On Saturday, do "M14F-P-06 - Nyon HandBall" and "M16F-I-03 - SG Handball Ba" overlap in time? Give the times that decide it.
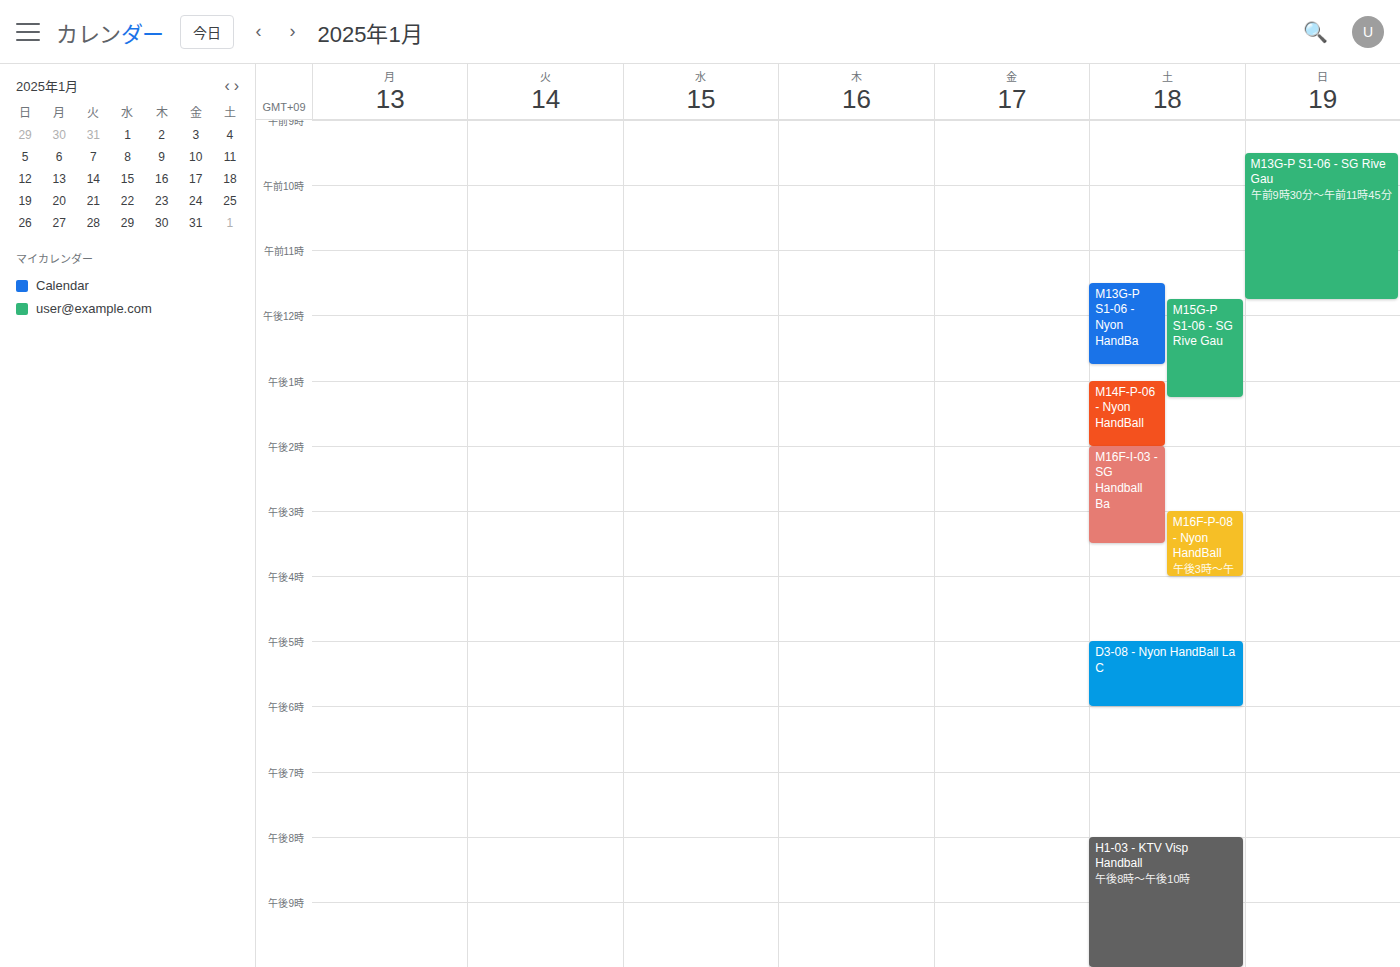
"M14F-P-06 - Nyon HandBall" ends at 14:00, exactly when "M16F-I-03 - SG Handball Ba" starts -- they touch but do not overlap.